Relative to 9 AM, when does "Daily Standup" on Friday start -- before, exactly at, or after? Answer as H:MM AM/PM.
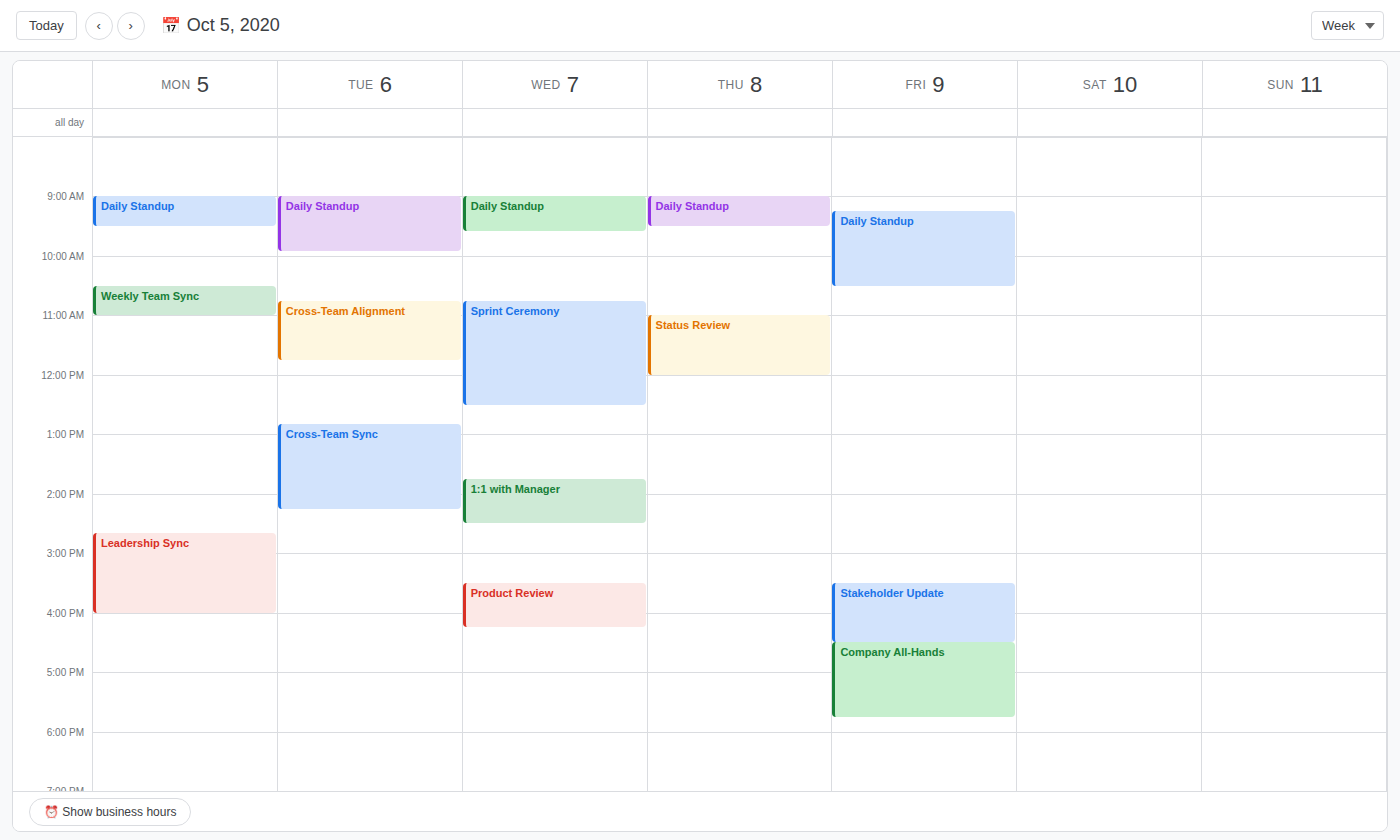
9:15 AM -- after 9 AM, 15 minutes below the 9 AM line.